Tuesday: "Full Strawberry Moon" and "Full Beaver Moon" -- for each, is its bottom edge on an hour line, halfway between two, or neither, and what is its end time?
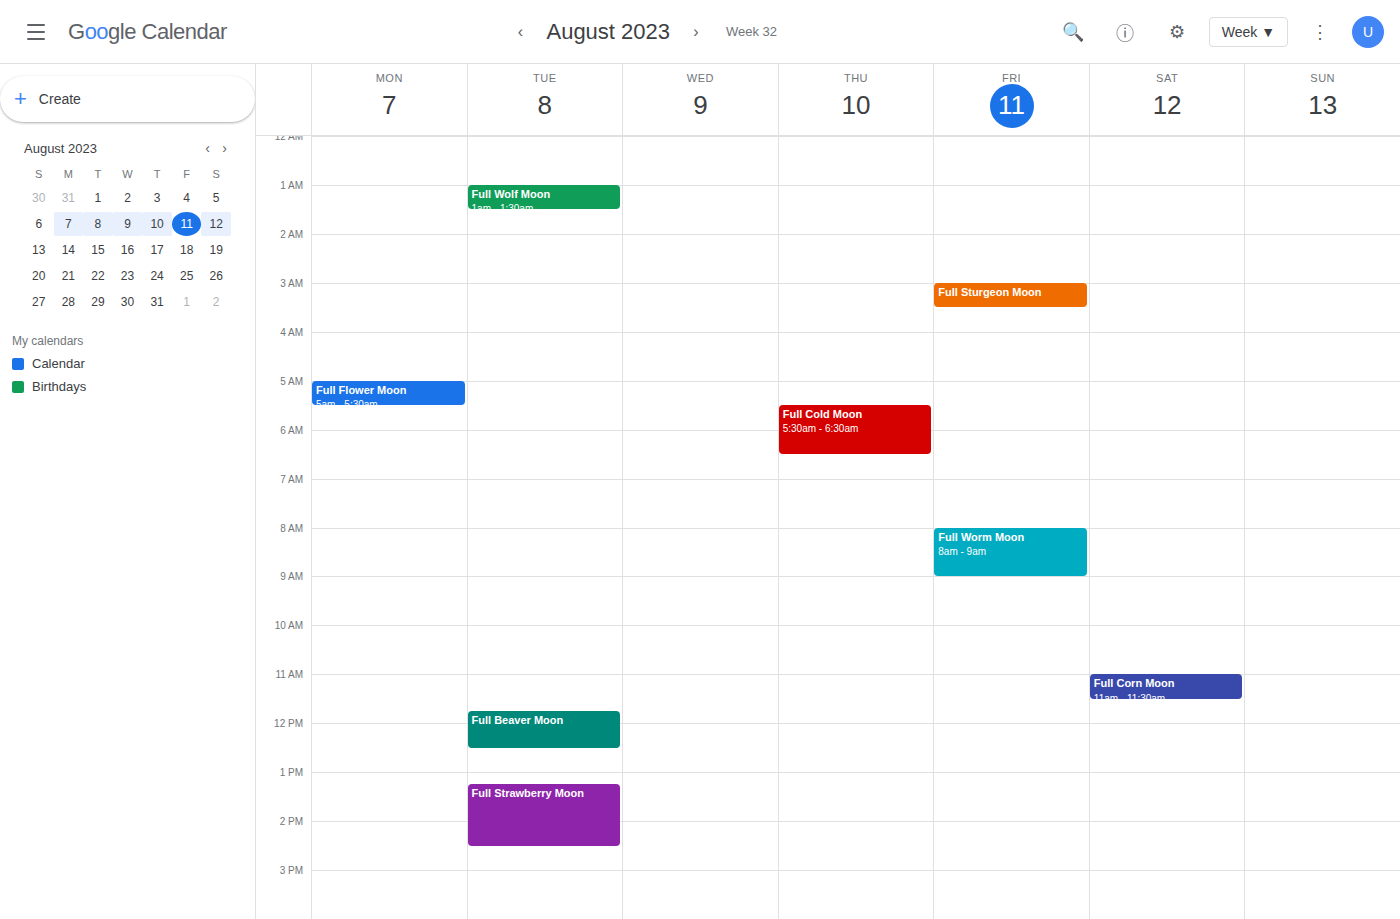
"Full Strawberry Moon": 14:30, halfway between the 14:00 and 15:00 lines. "Full Beaver Moon": 12:30, halfway between the 12:00 and 13:00 lines.